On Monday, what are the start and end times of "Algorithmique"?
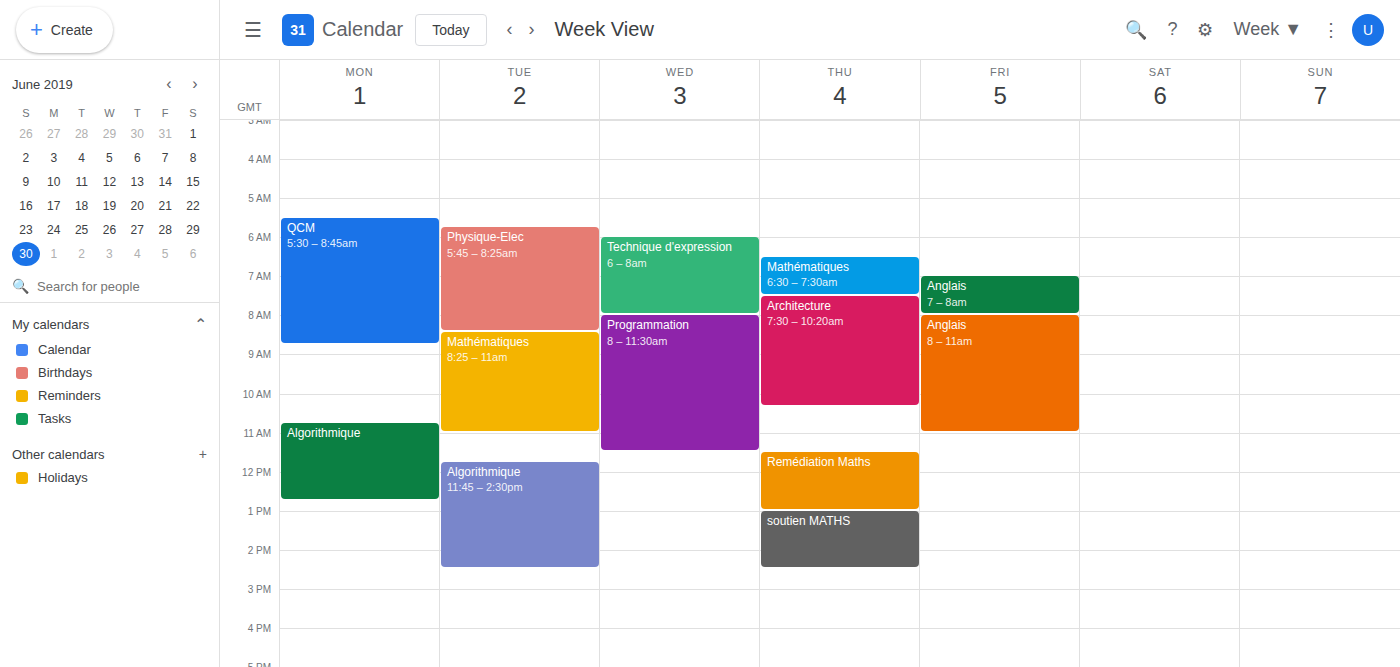
10:45 to 12:45